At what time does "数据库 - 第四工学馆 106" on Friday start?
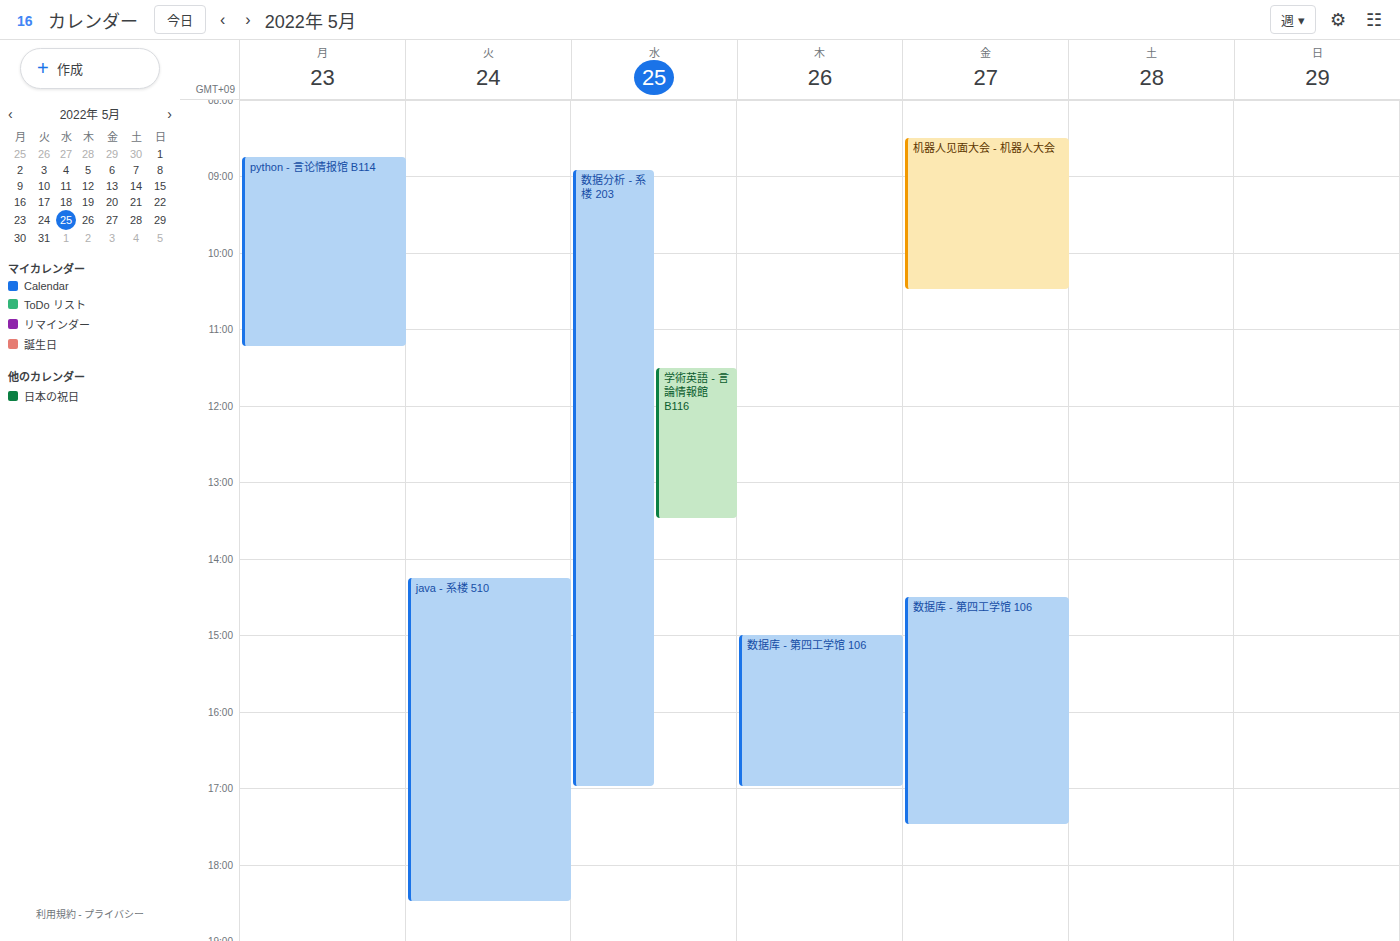
2:30 PM